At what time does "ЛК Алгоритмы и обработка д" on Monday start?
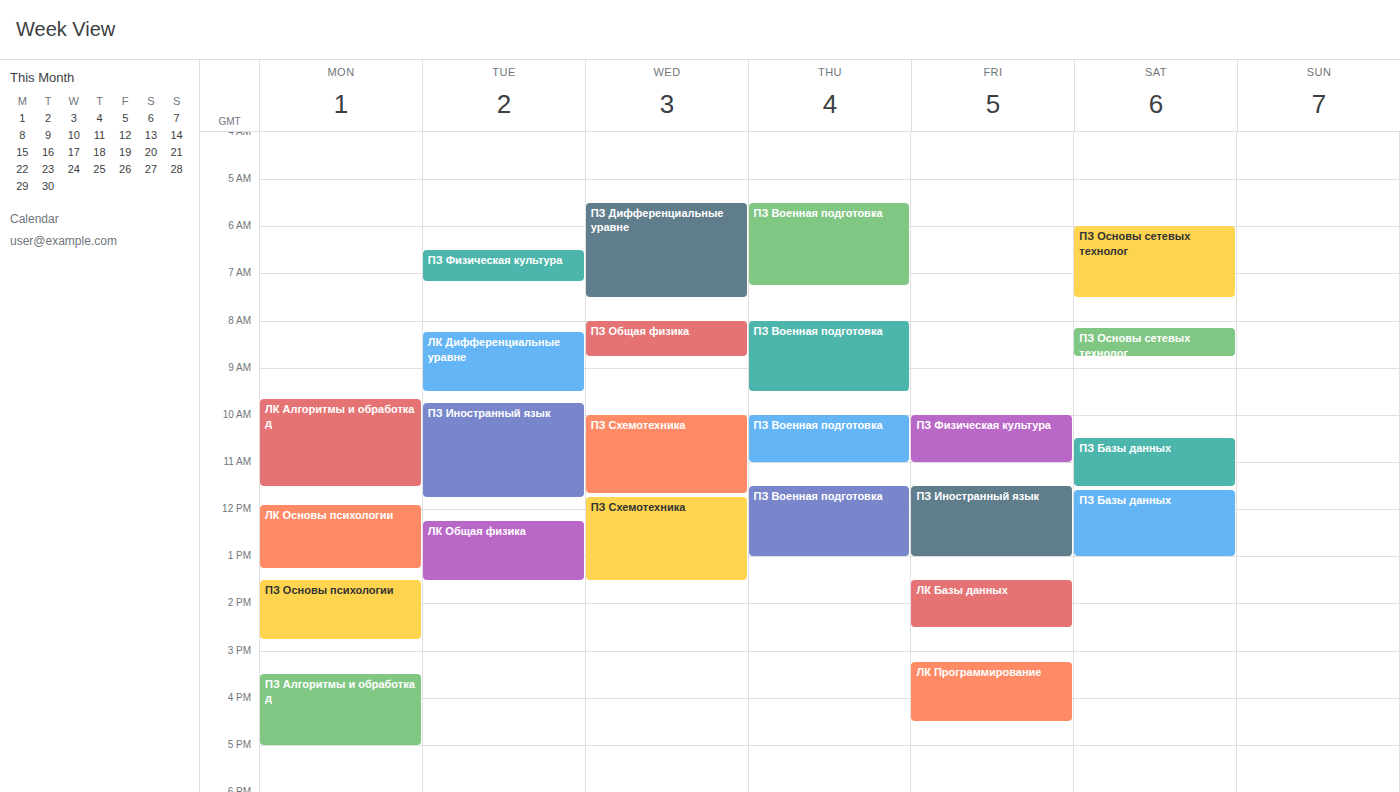
9:40 AM